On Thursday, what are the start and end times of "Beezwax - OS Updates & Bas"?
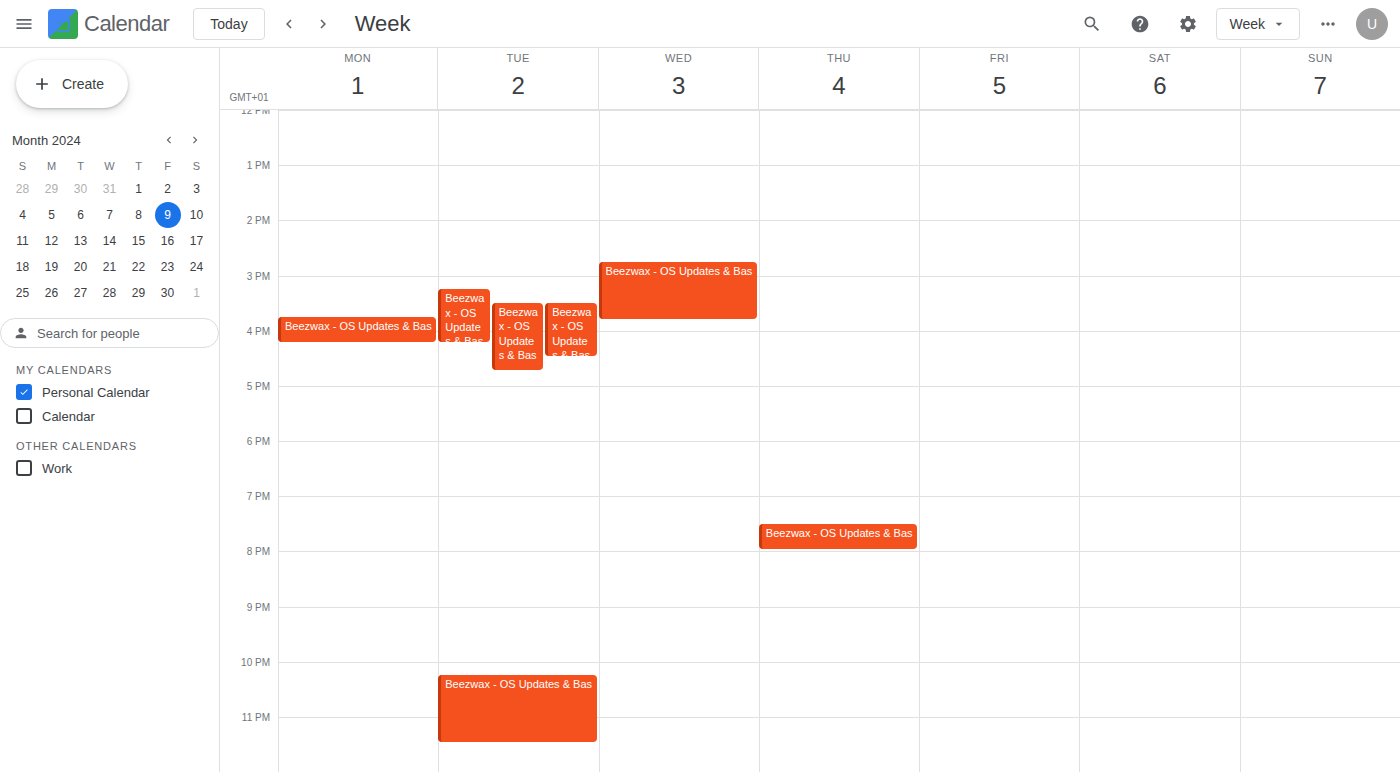
7:30 PM to 8:00 PM